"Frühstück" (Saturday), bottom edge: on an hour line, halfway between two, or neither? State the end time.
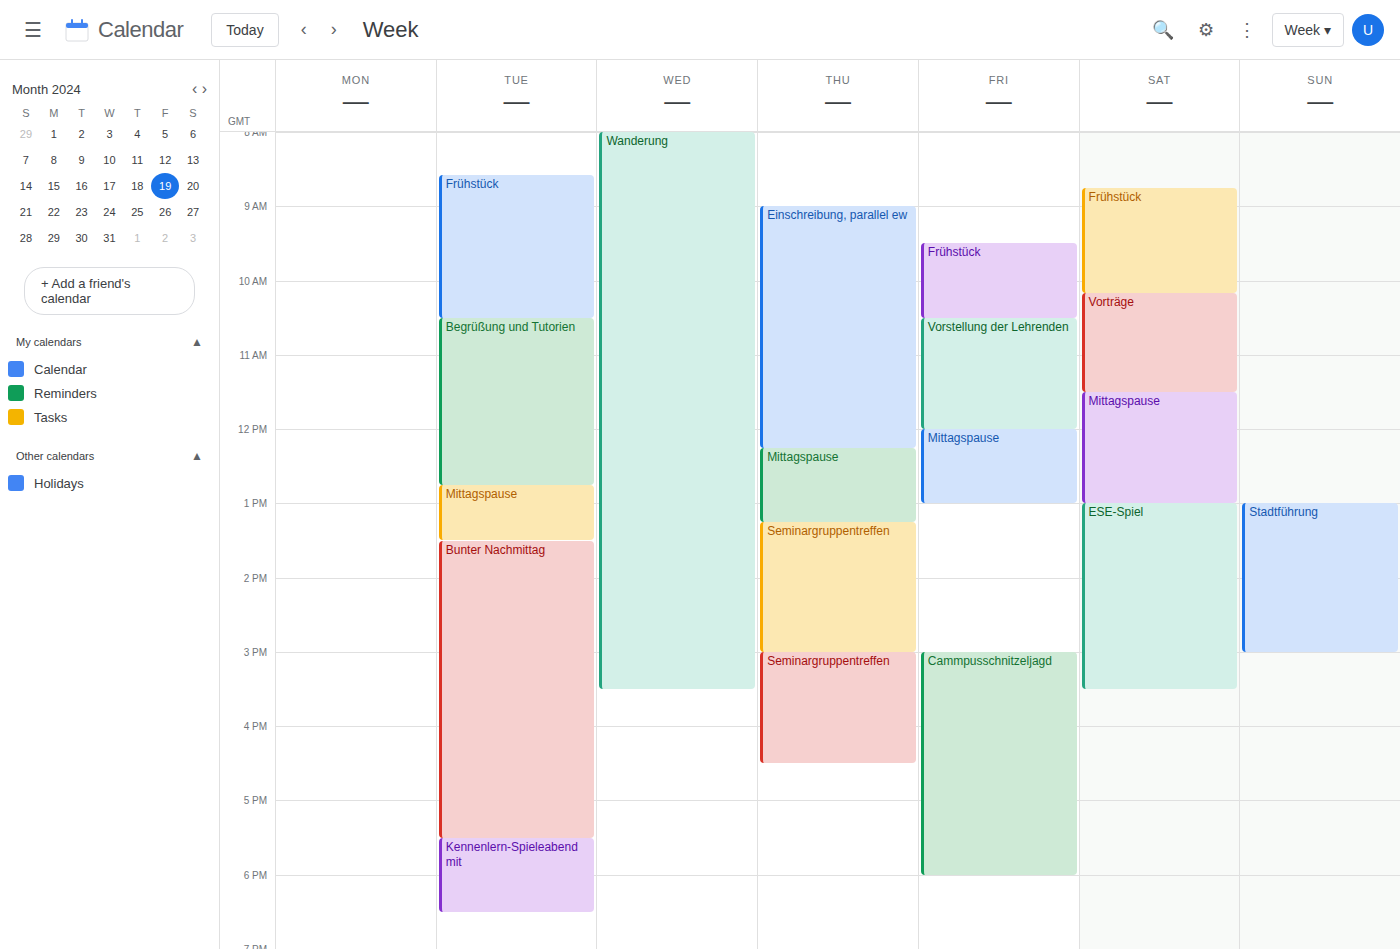
10:10 AM -- neither: 10 minutes below the 10 AM line and 50 minutes above the 11 AM line.